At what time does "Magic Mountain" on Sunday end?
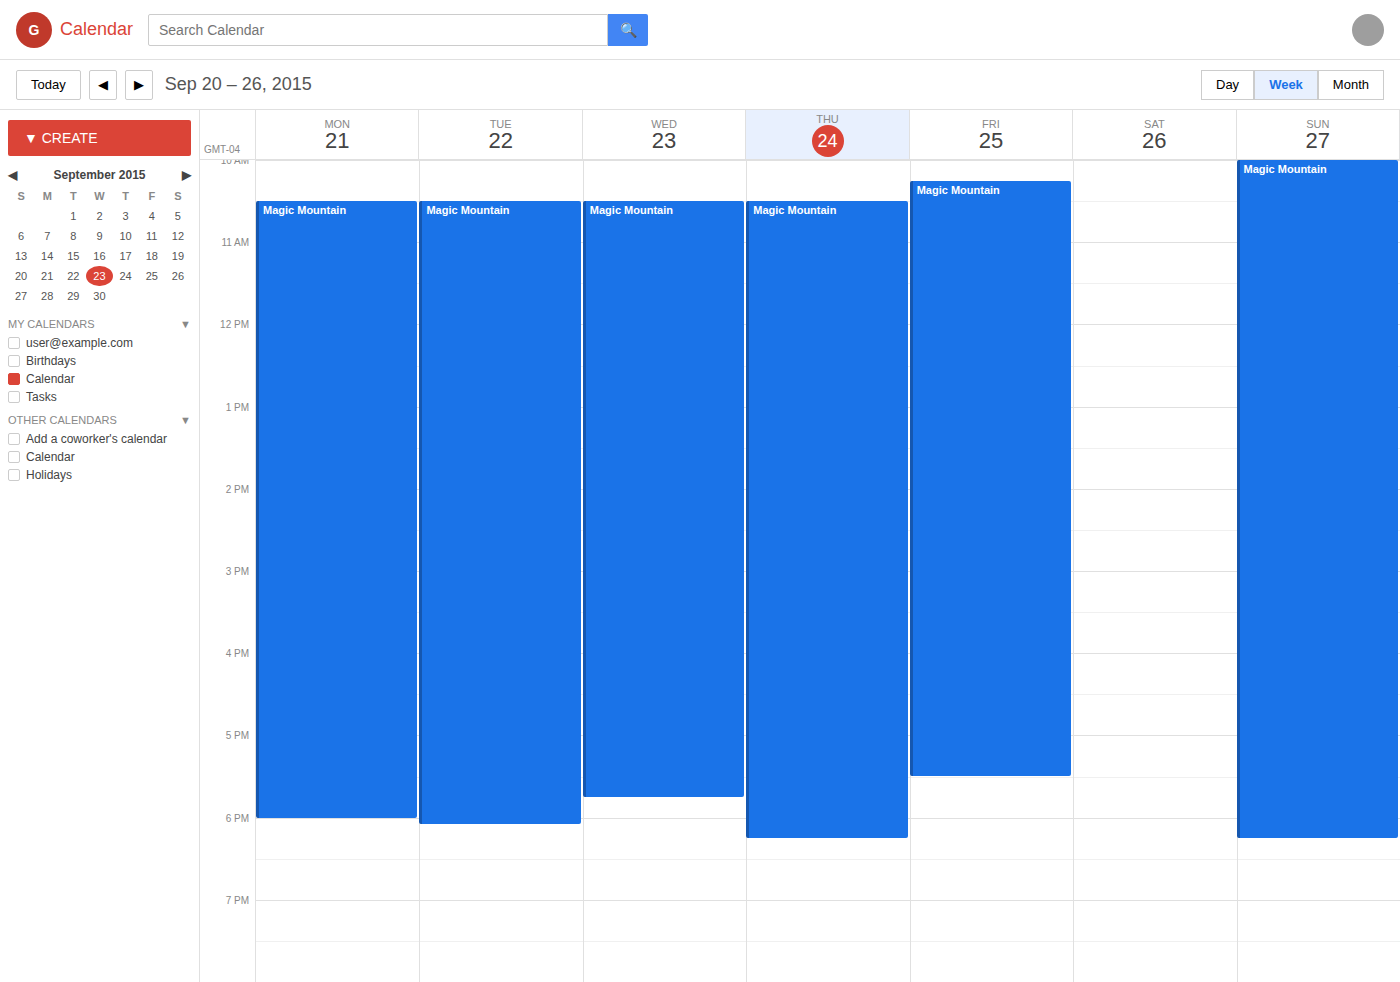
18:15